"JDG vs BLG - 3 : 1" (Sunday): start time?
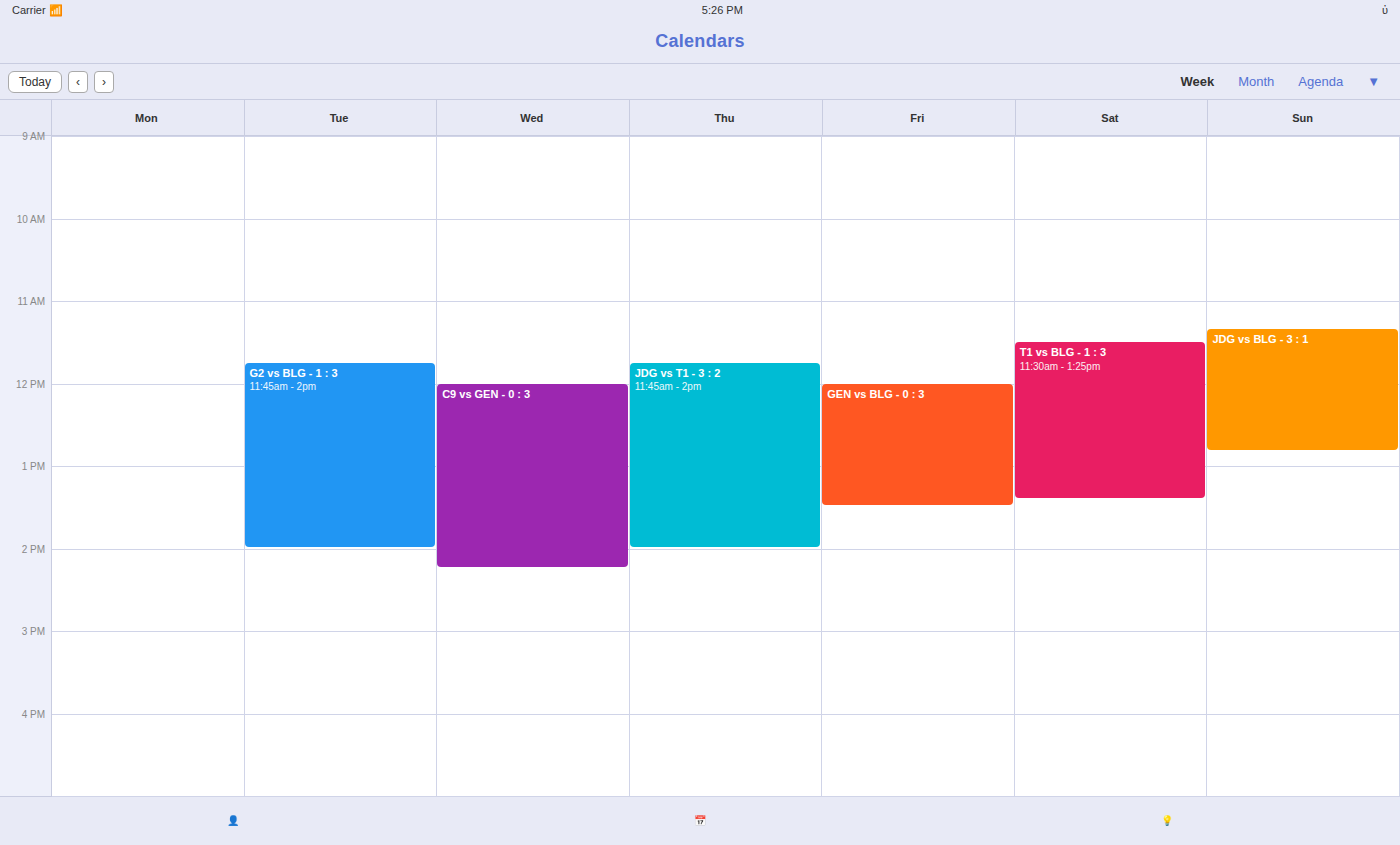
11:20 AM